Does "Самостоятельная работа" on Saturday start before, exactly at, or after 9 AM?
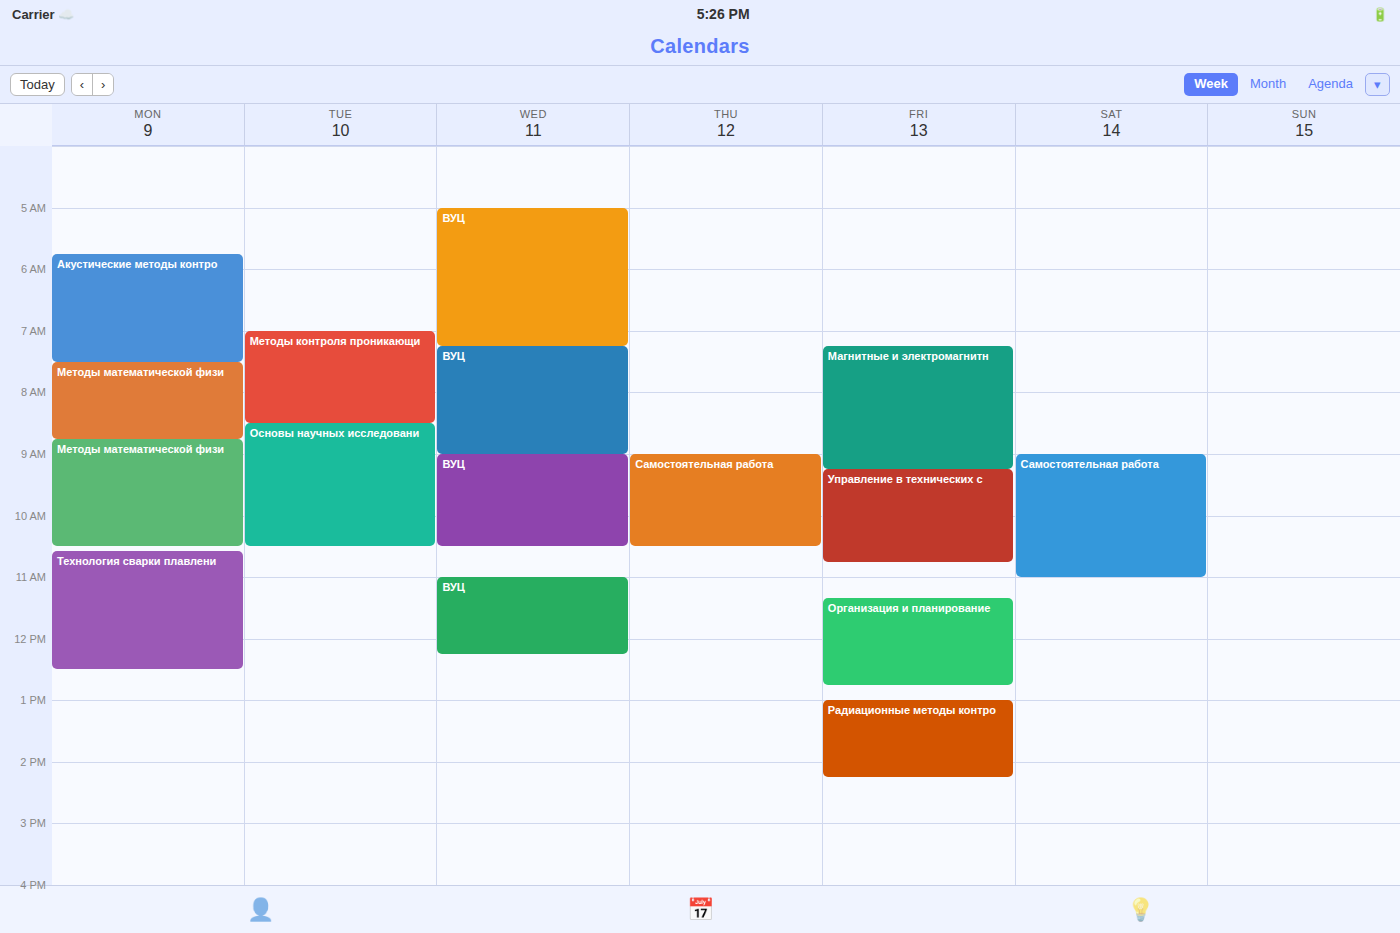
9:00 AM -- exactly at 9 AM, on the 9 AM line.